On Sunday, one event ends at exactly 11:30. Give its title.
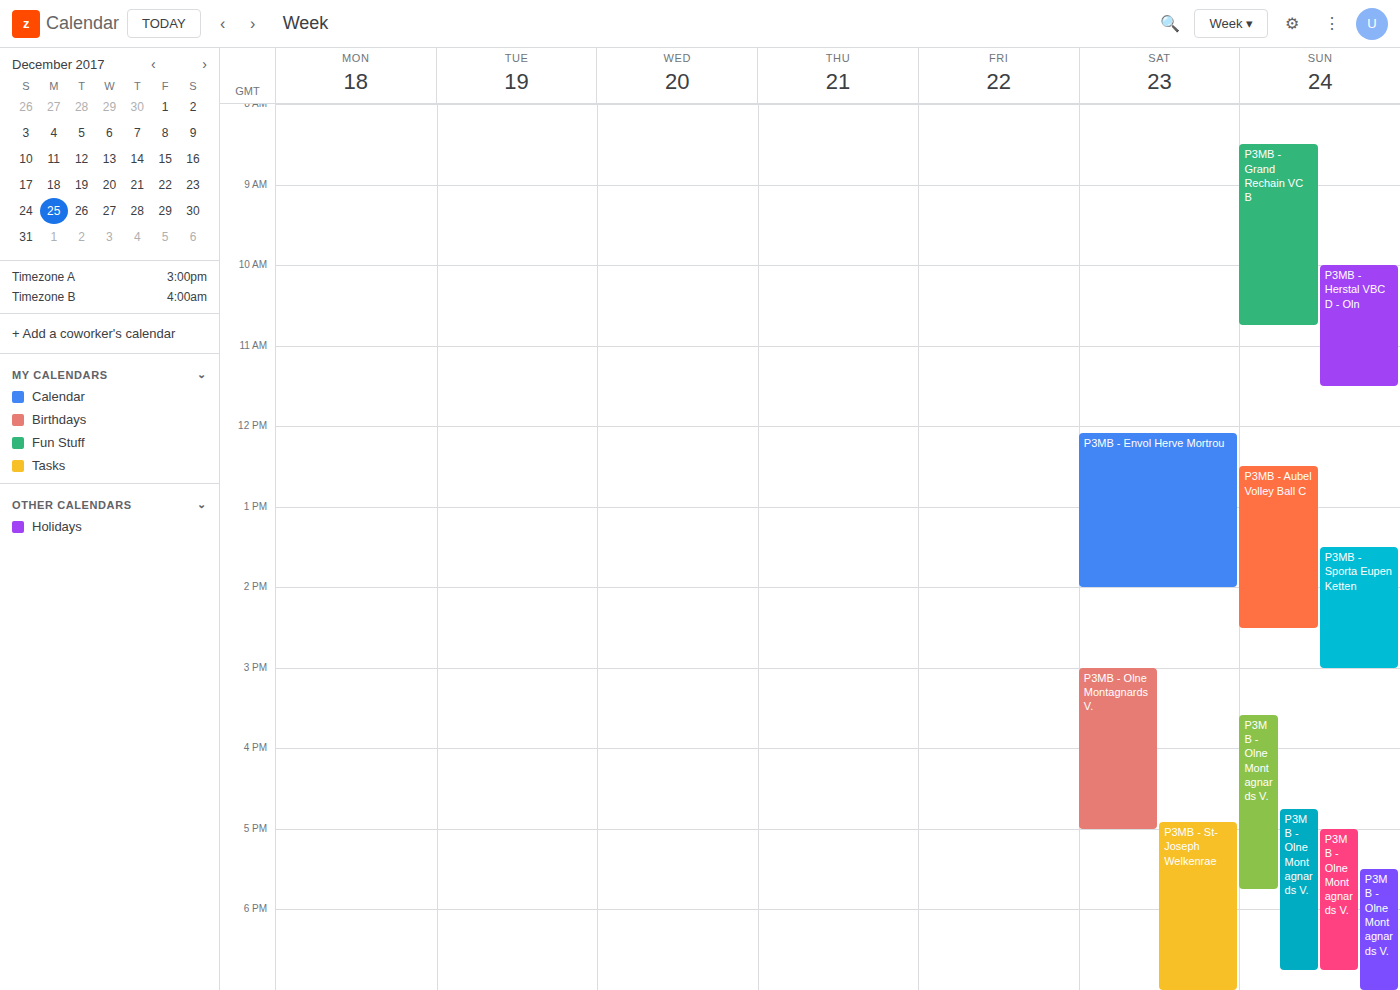
"P3MB - Herstal VBC D - Oln"